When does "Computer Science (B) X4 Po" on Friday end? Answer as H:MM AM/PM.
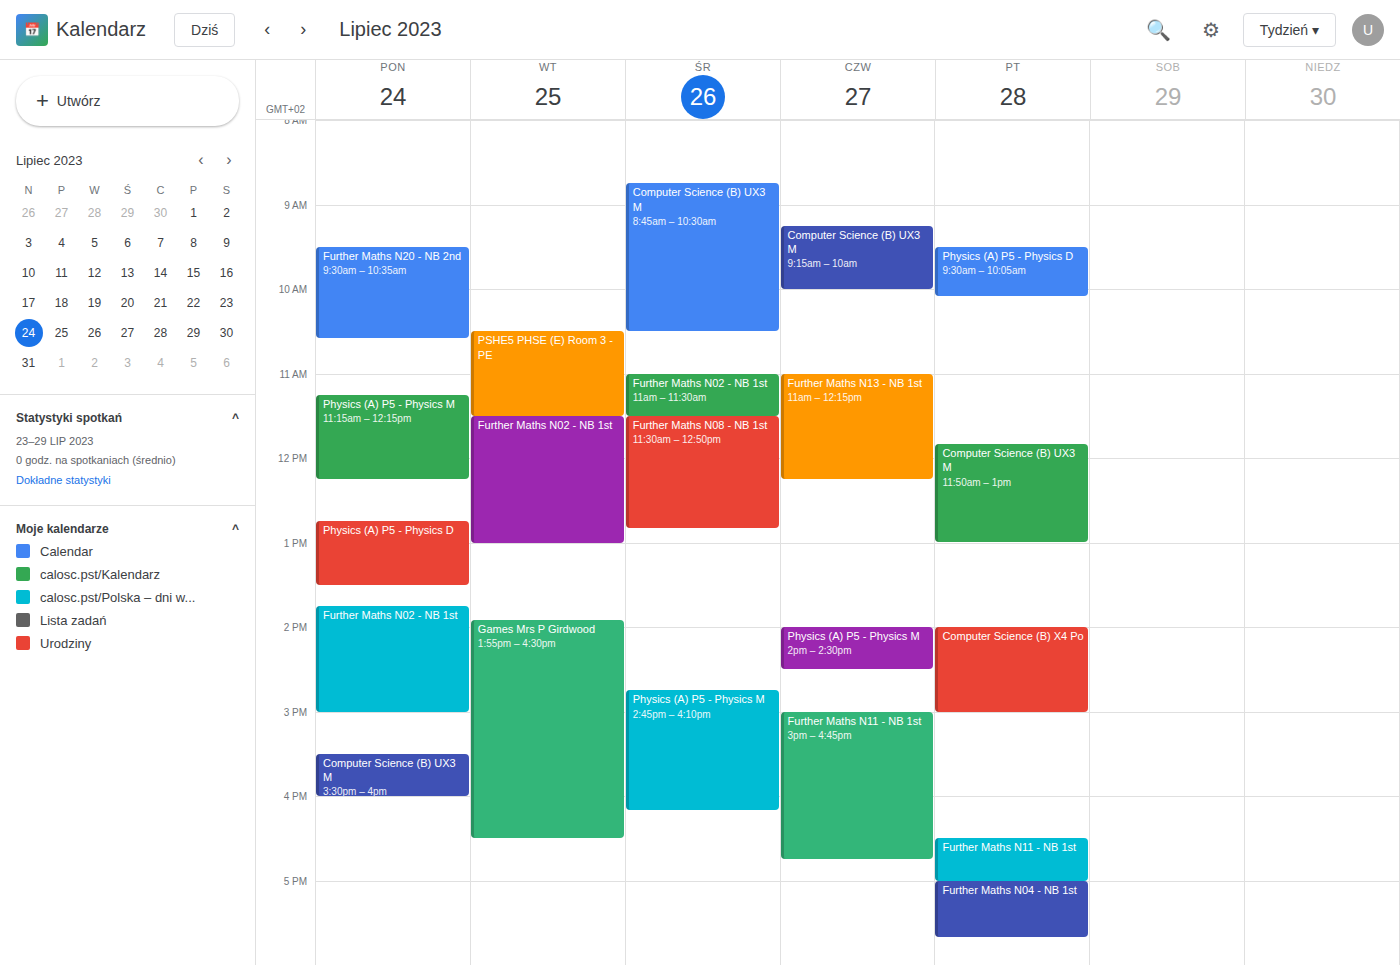
3:00 PM